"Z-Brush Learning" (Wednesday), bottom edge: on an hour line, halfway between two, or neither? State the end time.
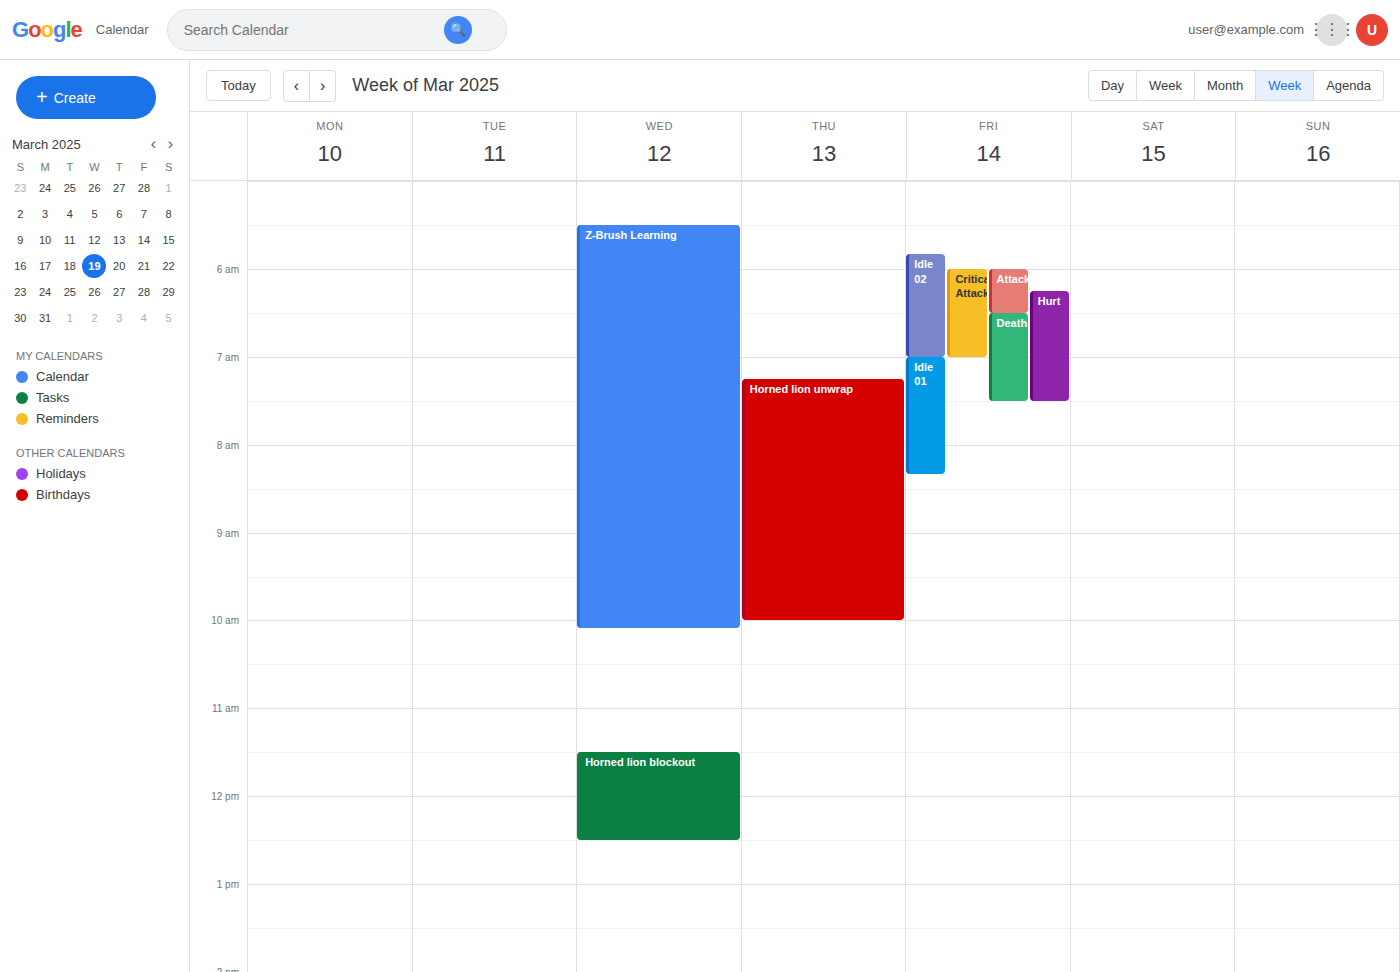
10:05 AM -- neither: 5 minutes below the 10 AM line and 55 minutes above the 11 AM line.